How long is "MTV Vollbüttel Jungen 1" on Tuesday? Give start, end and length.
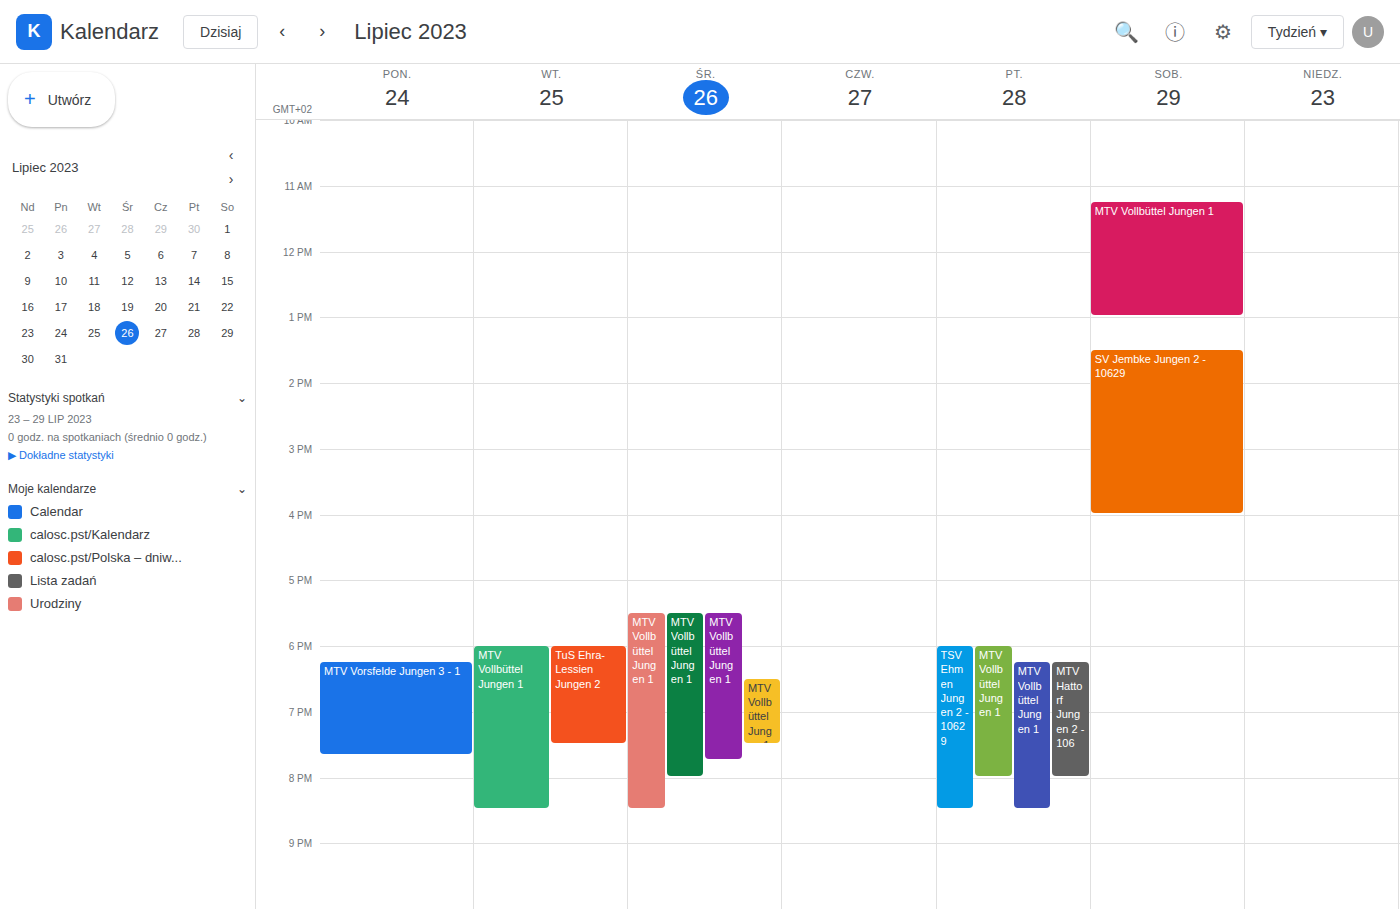
6:00 PM to 8:30 PM, 2 hours 30 minutes